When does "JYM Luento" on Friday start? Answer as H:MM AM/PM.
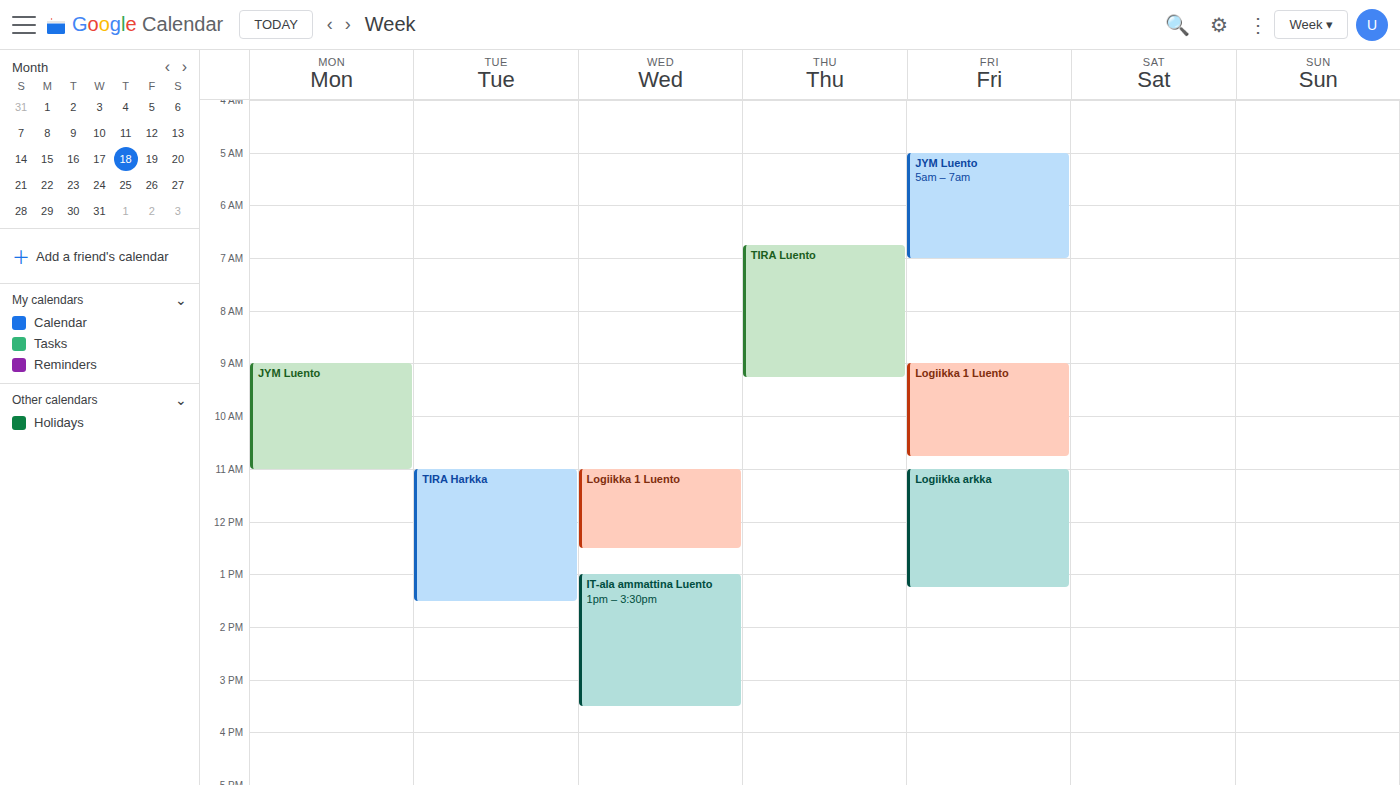
5:00 AM